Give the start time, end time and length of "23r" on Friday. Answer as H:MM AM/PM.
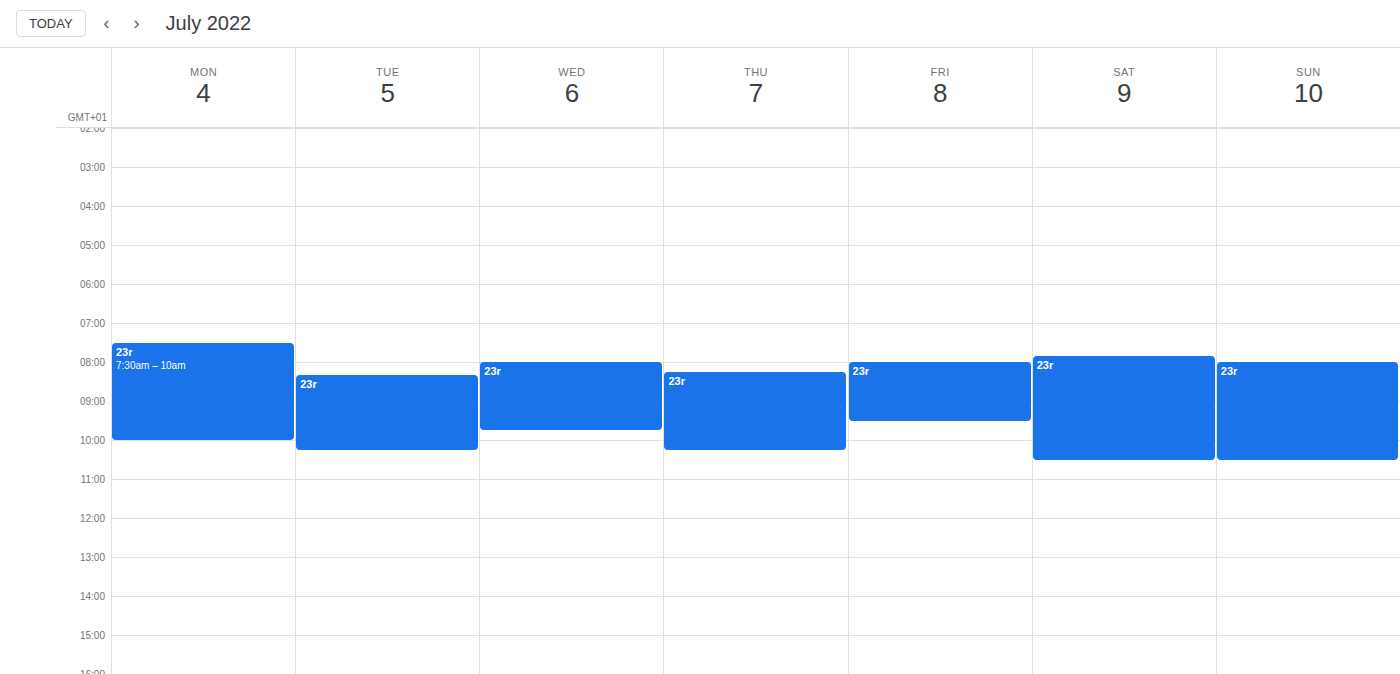
8:00 AM to 9:30 AM, 1 hour 30 minutes